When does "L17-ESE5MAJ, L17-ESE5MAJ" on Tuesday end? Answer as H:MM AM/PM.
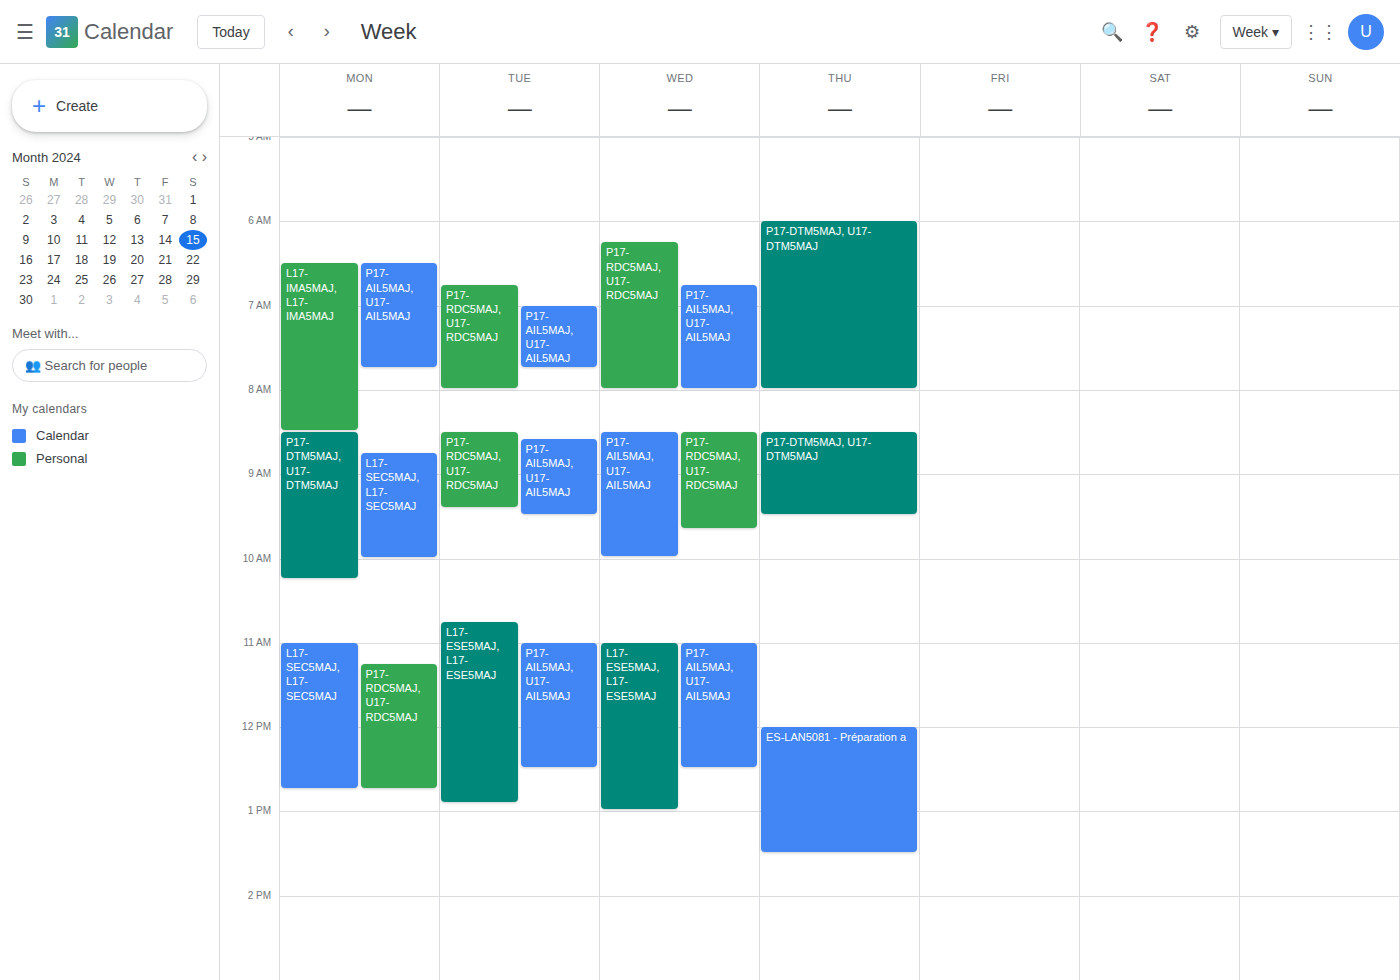
12:55 PM